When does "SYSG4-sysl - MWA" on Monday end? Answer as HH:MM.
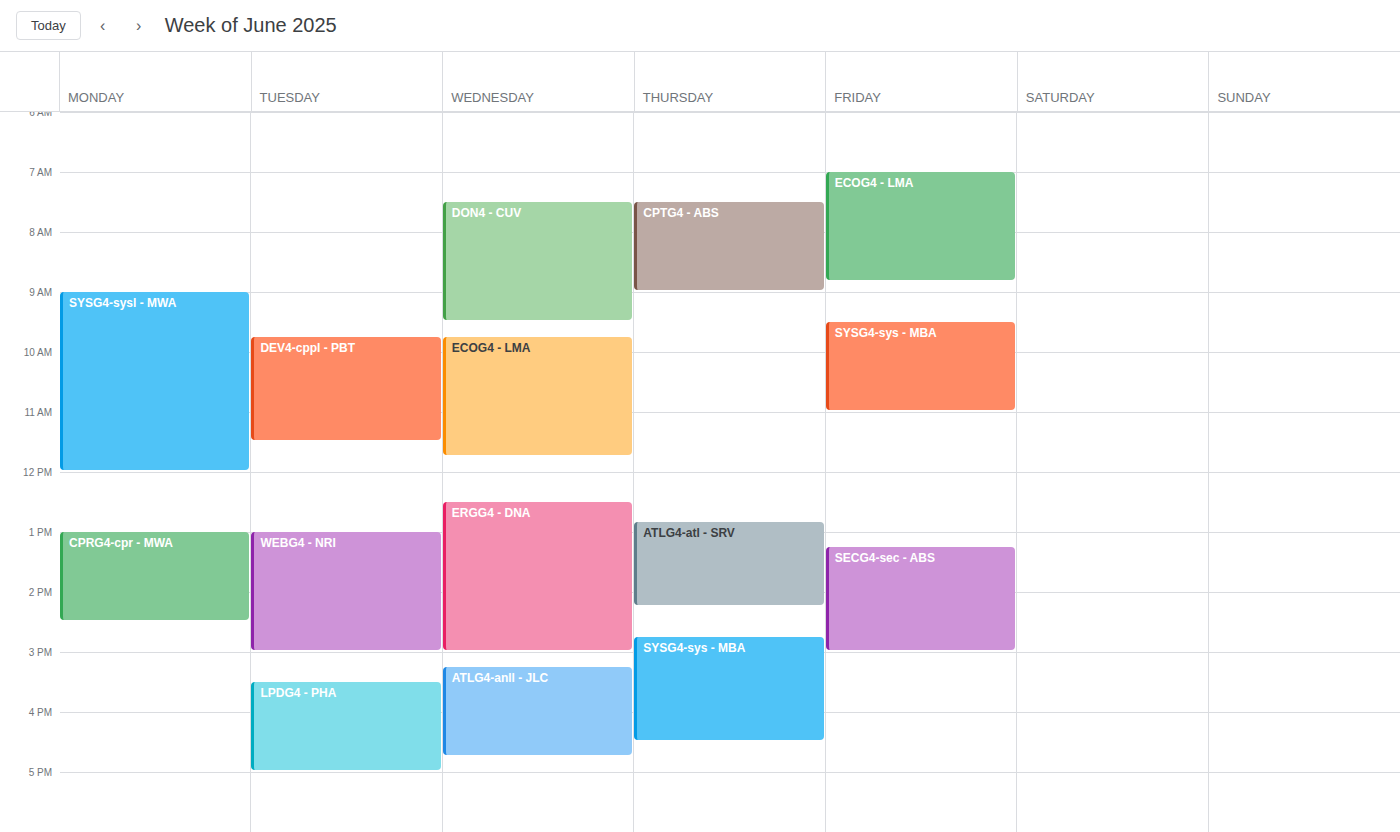
12:00